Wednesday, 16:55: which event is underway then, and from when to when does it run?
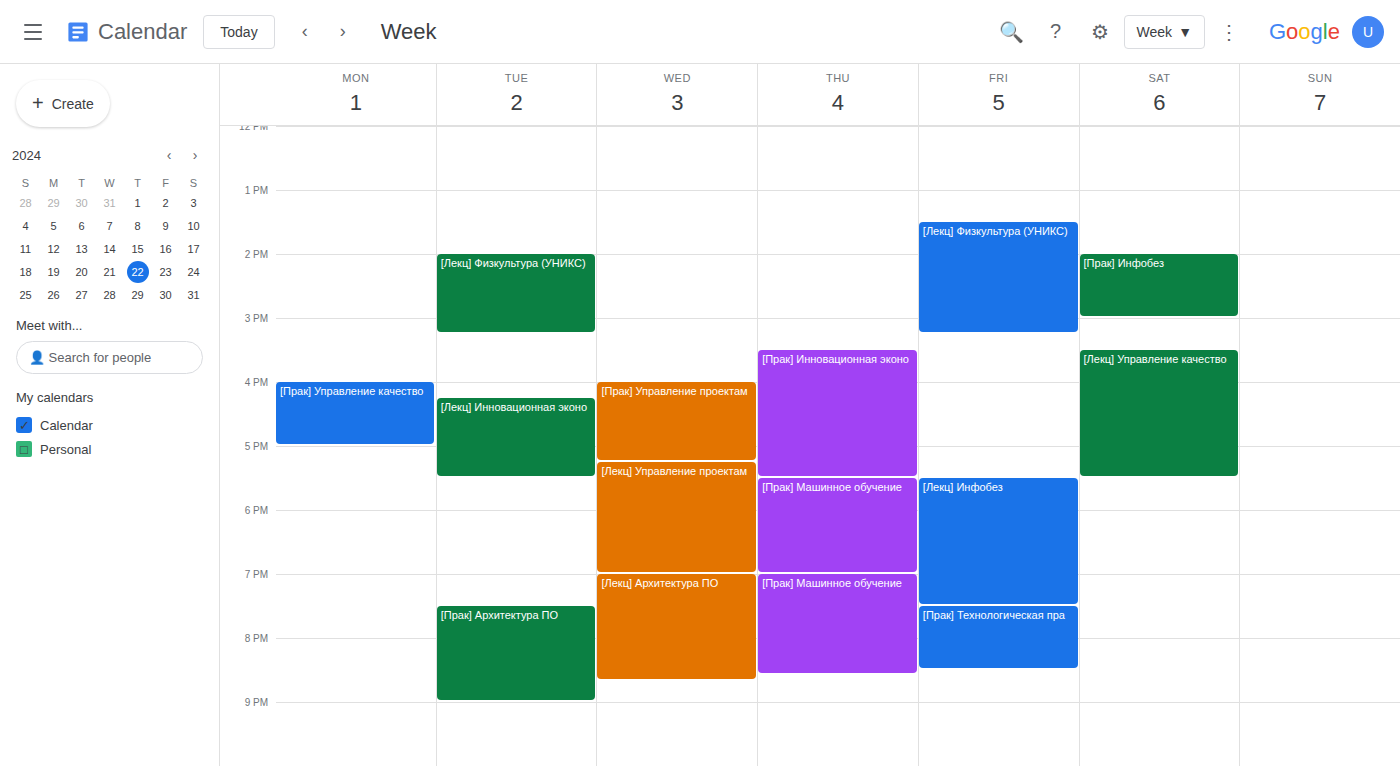
"[Прак] Управление проектам", 16:00 to 17:15